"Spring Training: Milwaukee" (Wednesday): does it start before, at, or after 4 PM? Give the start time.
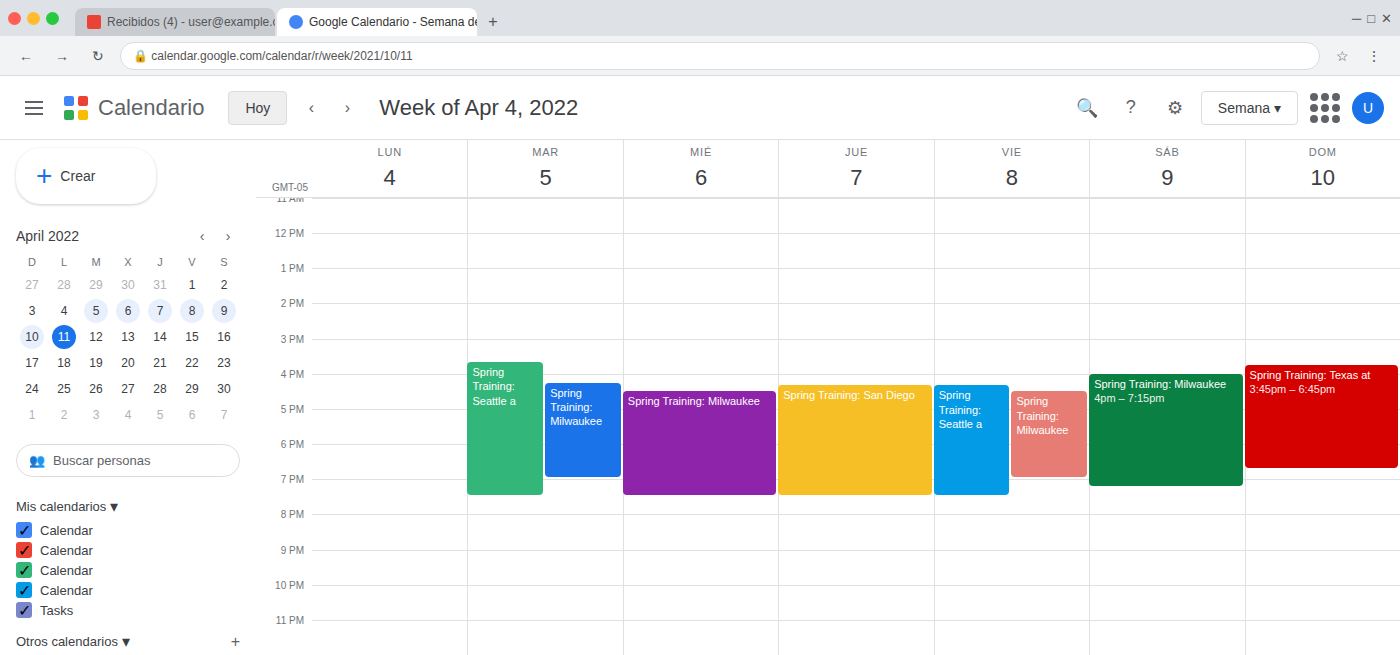
4:30 PM -- after 4 PM, 30 minutes below the 4 PM line.